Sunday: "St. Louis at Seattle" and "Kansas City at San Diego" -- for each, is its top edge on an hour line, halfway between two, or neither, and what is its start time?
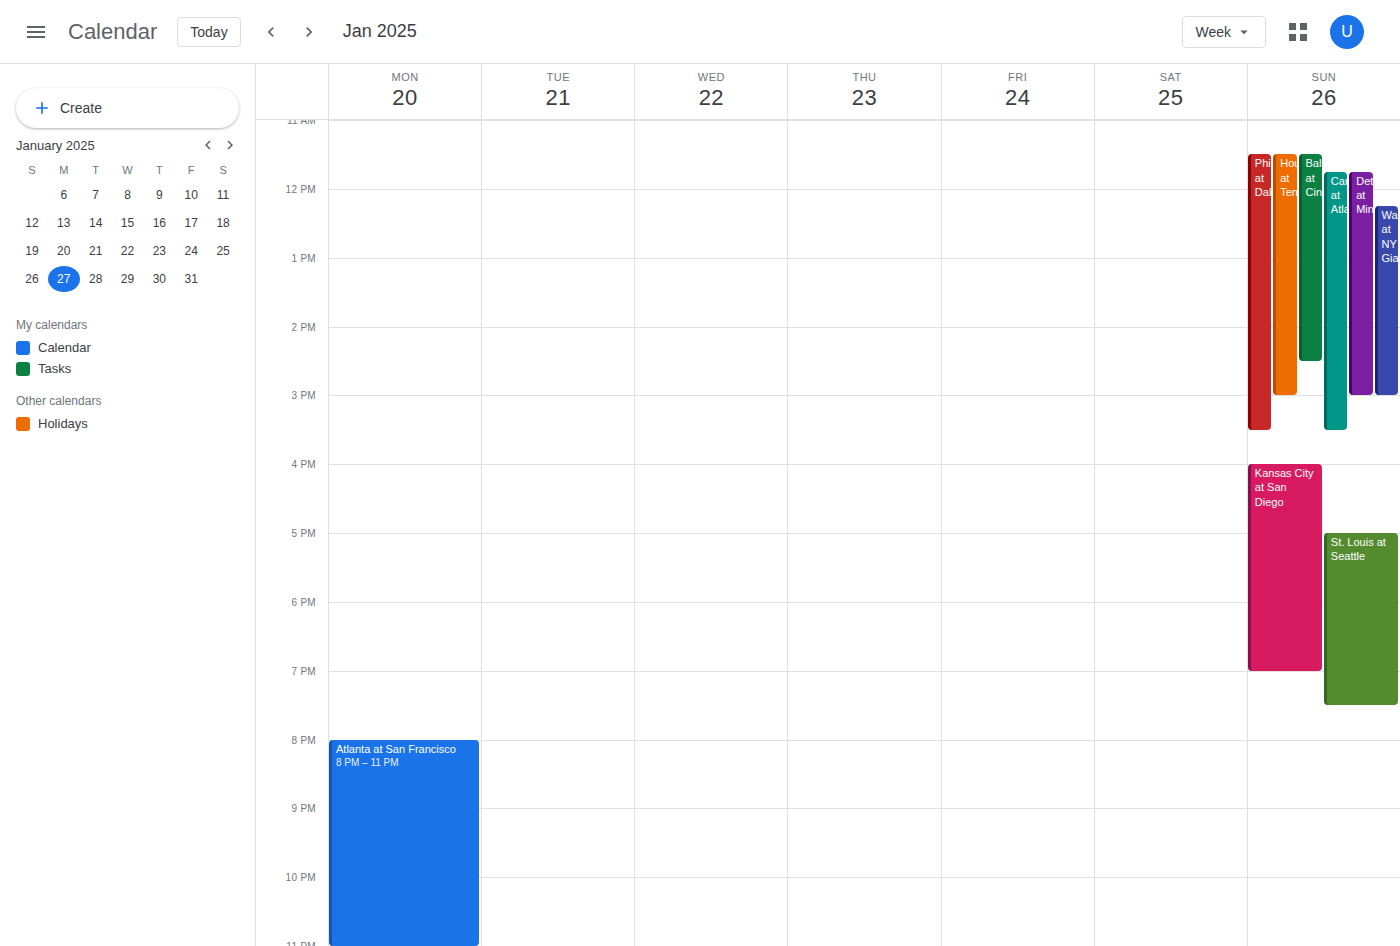
"St. Louis at Seattle": 5:00 PM, exactly on the 5 PM line. "Kansas City at San Diego": 4:00 PM, exactly on the 4 PM line.